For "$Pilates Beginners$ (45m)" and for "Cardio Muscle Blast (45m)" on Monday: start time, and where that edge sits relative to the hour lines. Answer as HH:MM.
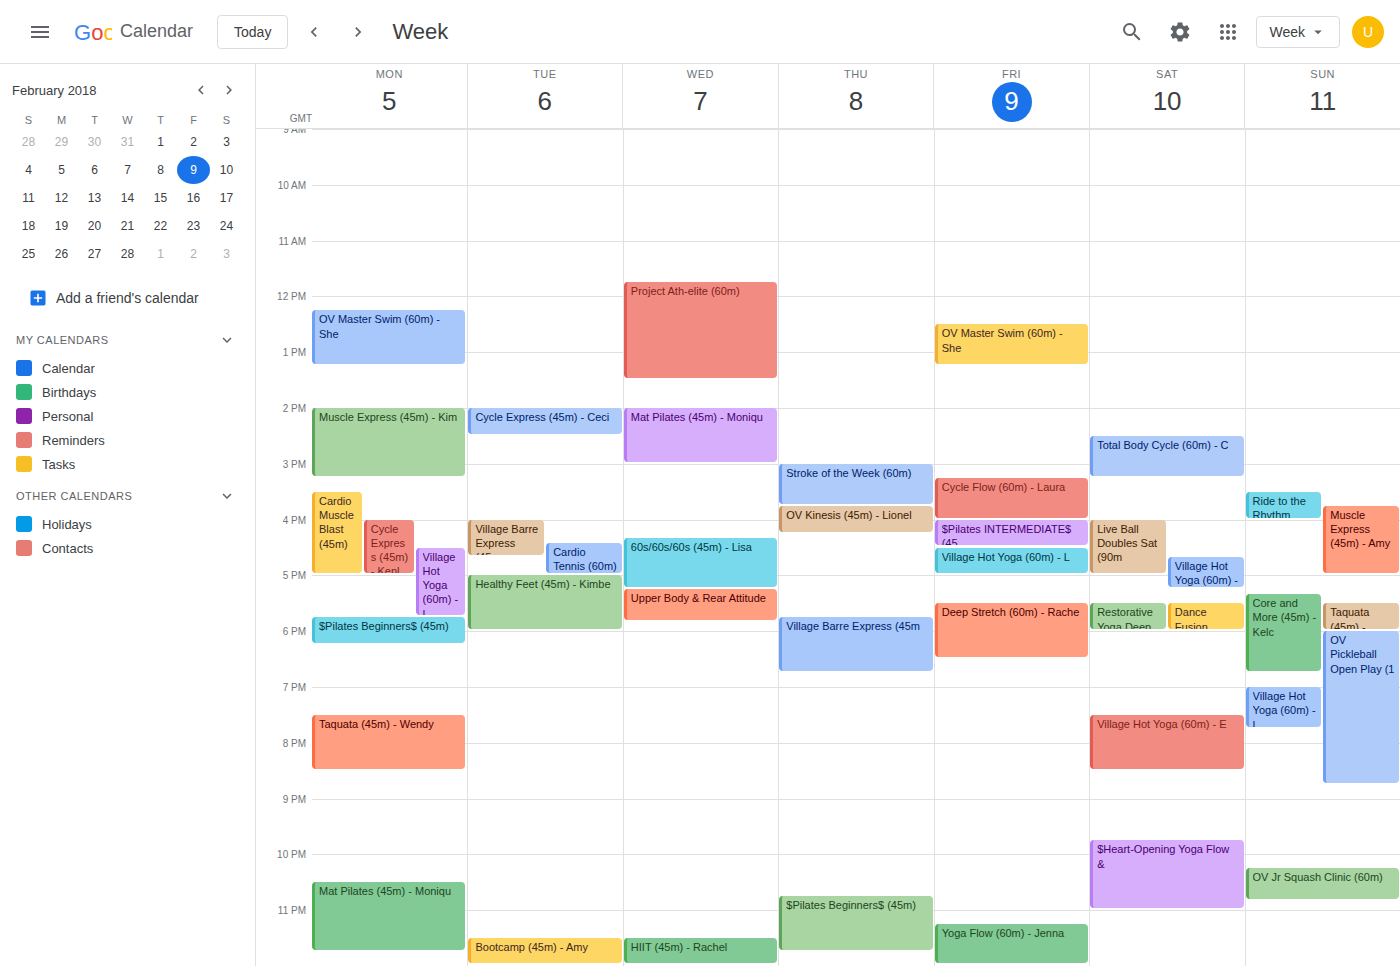
"$Pilates Beginners$ (45m)": 17:45, neither: three quarters of the way from the 17:00 line to the 18:00 line. "Cardio Muscle Blast (45m)": 15:30, halfway between the 15:00 and 16:00 lines.